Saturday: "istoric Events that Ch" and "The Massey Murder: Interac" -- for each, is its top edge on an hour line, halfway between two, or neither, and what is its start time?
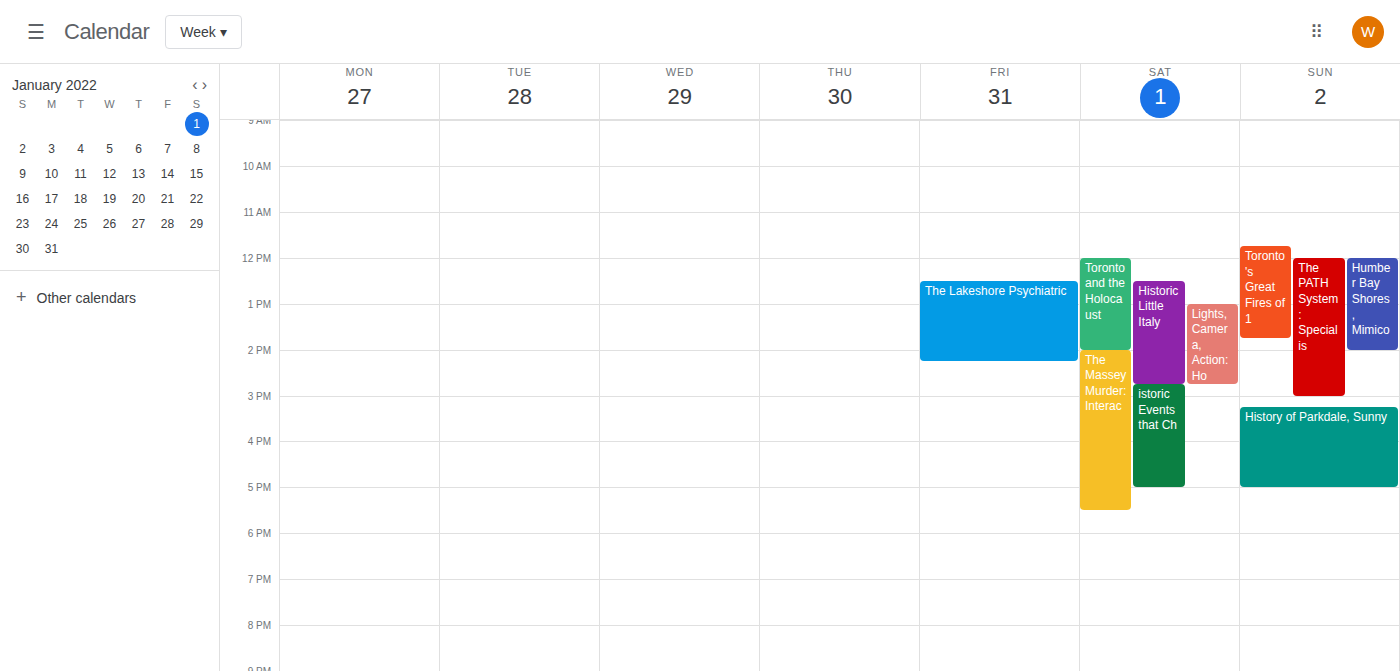
"istoric Events that Ch": 14:45, neither: three quarters of the way from the 14:00 line to the 15:00 line. "The Massey Murder: Interac": 14:00, exactly on the 14:00 line.